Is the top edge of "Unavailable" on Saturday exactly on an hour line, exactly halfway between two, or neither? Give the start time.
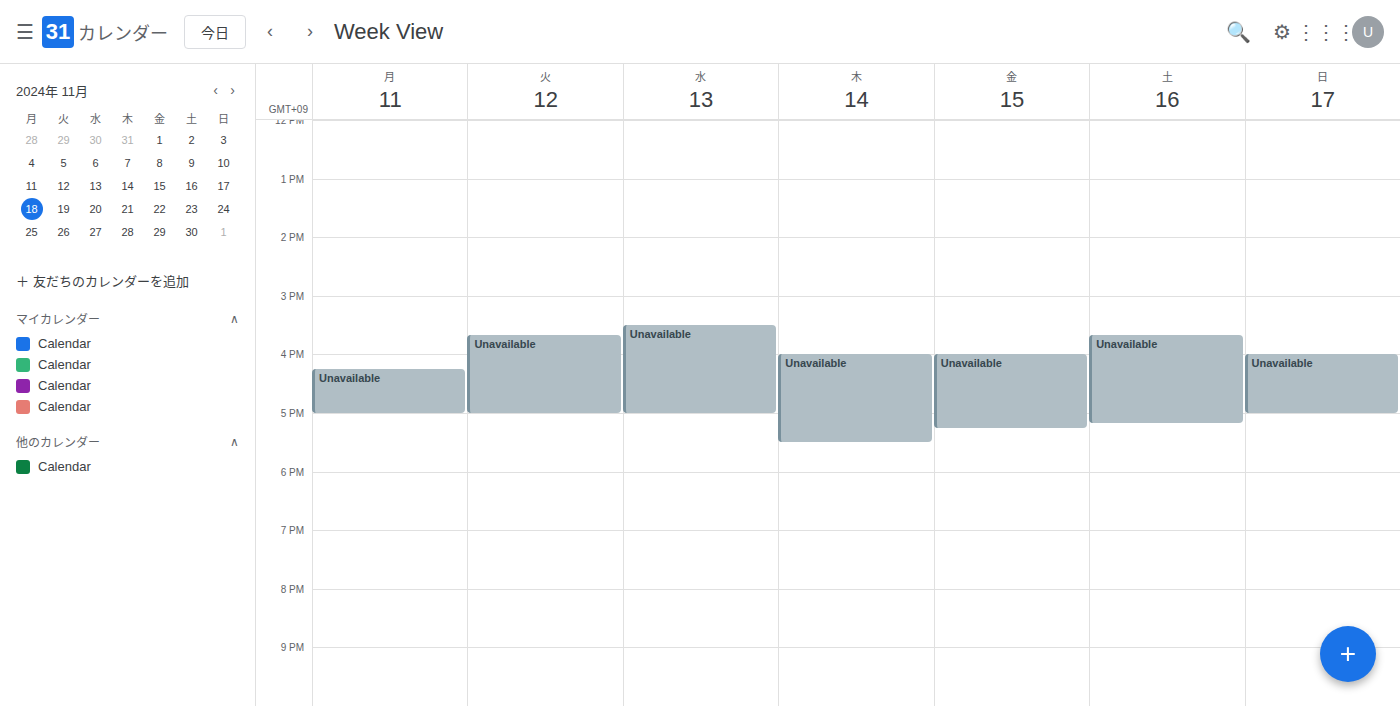
3:40 PM -- neither: 40 minutes below the 3 PM line and 20 minutes above the 4 PM line.